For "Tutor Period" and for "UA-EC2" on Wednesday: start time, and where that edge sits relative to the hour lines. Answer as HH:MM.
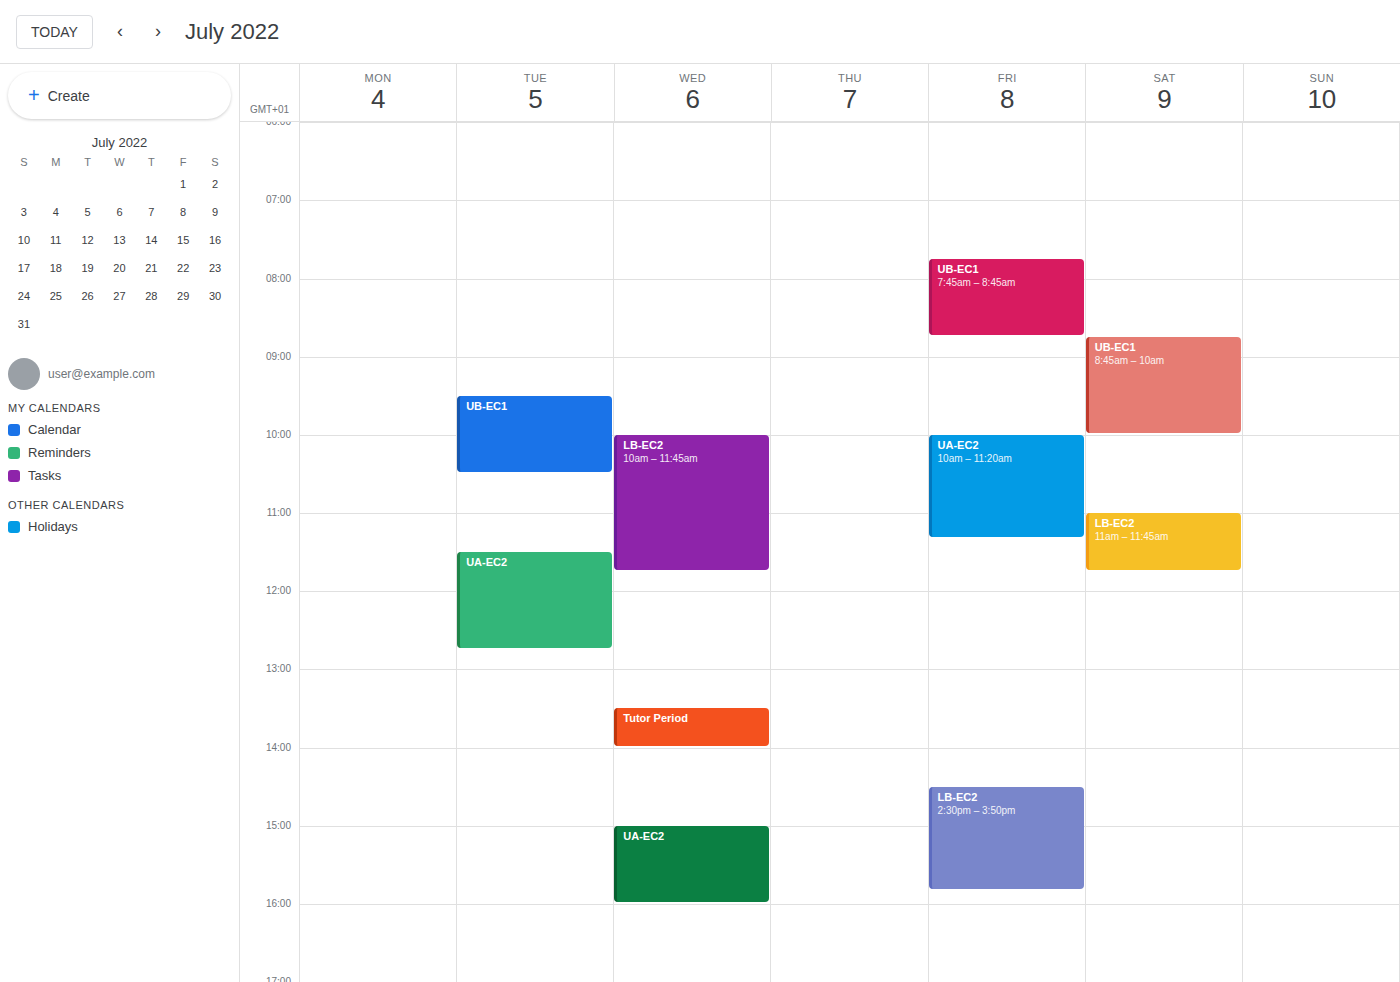
"Tutor Period": 13:30, halfway between the 13:00 and 14:00 lines. "UA-EC2": 15:00, exactly on the 15:00 line.